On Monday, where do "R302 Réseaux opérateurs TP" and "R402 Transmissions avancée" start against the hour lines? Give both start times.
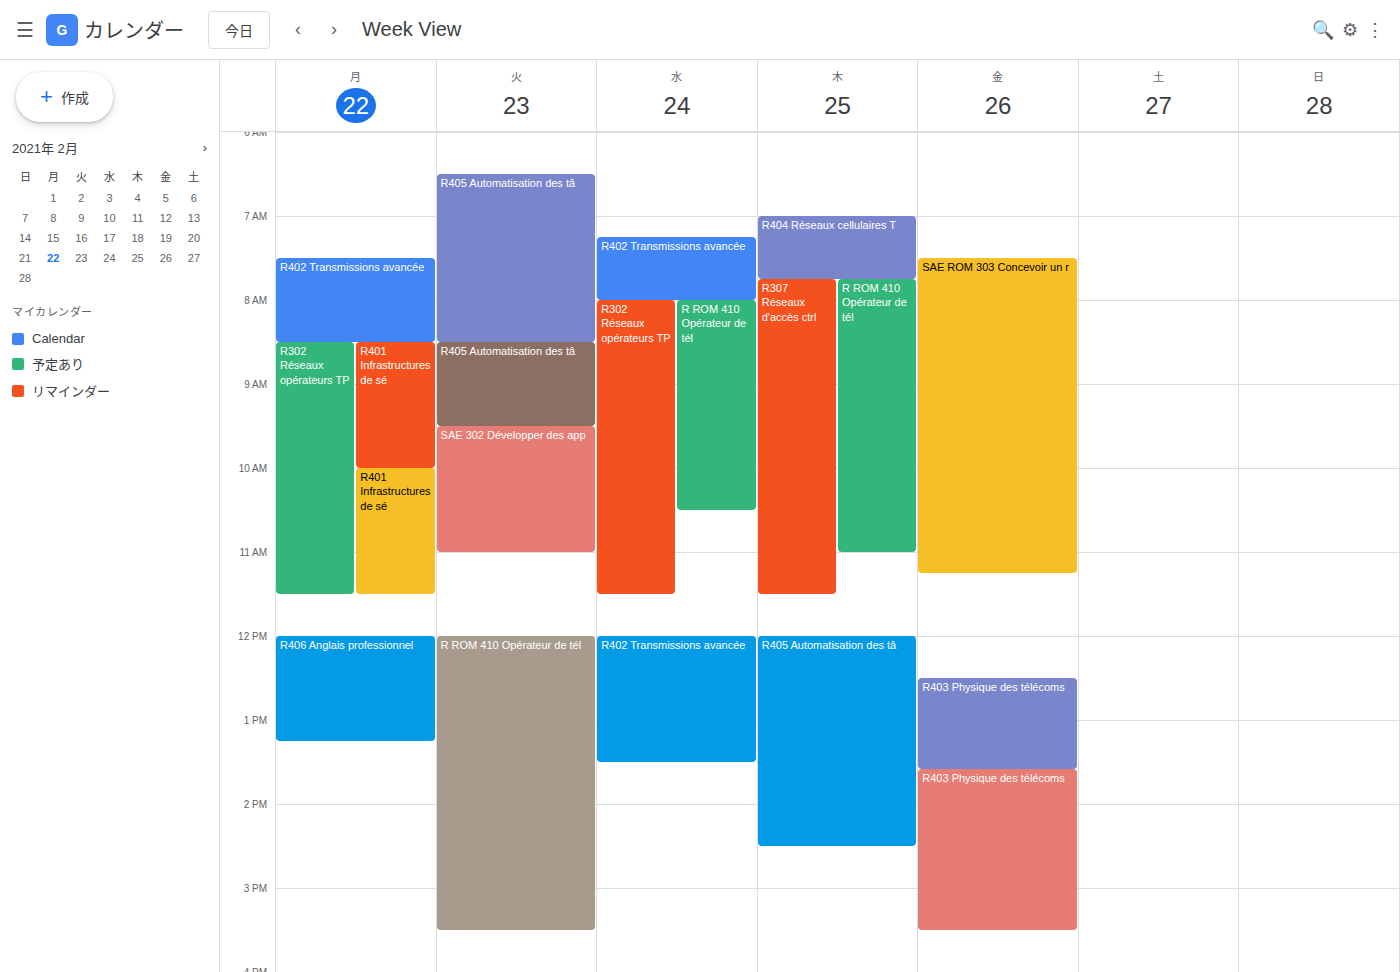
"R302 Réseaux opérateurs TP": 8:30 AM, halfway between the 8 AM and 9 AM lines. "R402 Transmissions avancée": 7:30 AM, halfway between the 7 AM and 8 AM lines.